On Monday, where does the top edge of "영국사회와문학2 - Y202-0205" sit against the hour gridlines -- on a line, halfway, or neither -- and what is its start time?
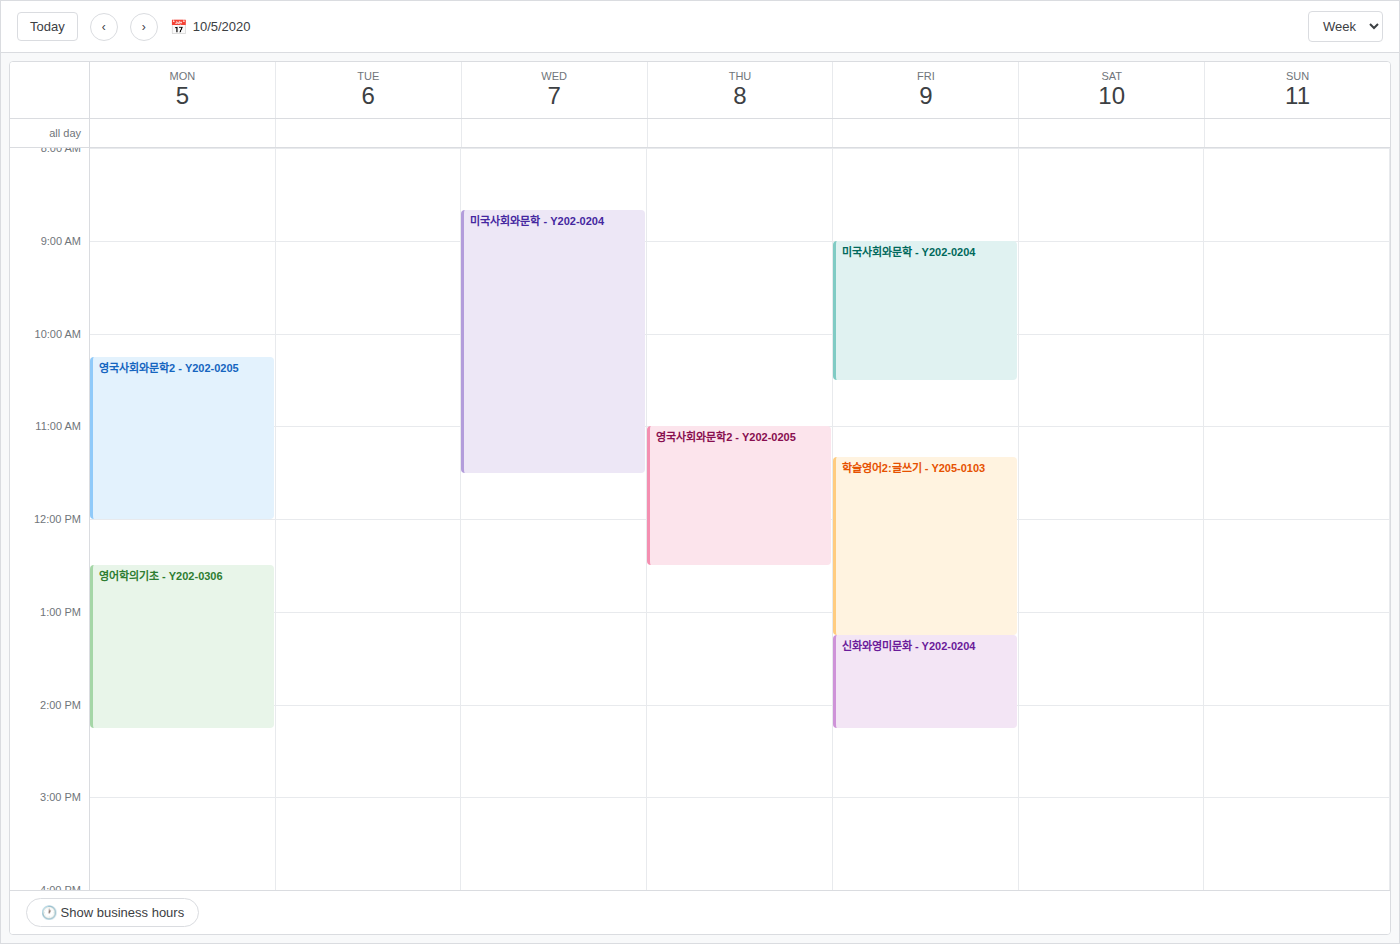
10:15 -- neither: a quarter of the way from the 10:00 line to the 11:00 line.